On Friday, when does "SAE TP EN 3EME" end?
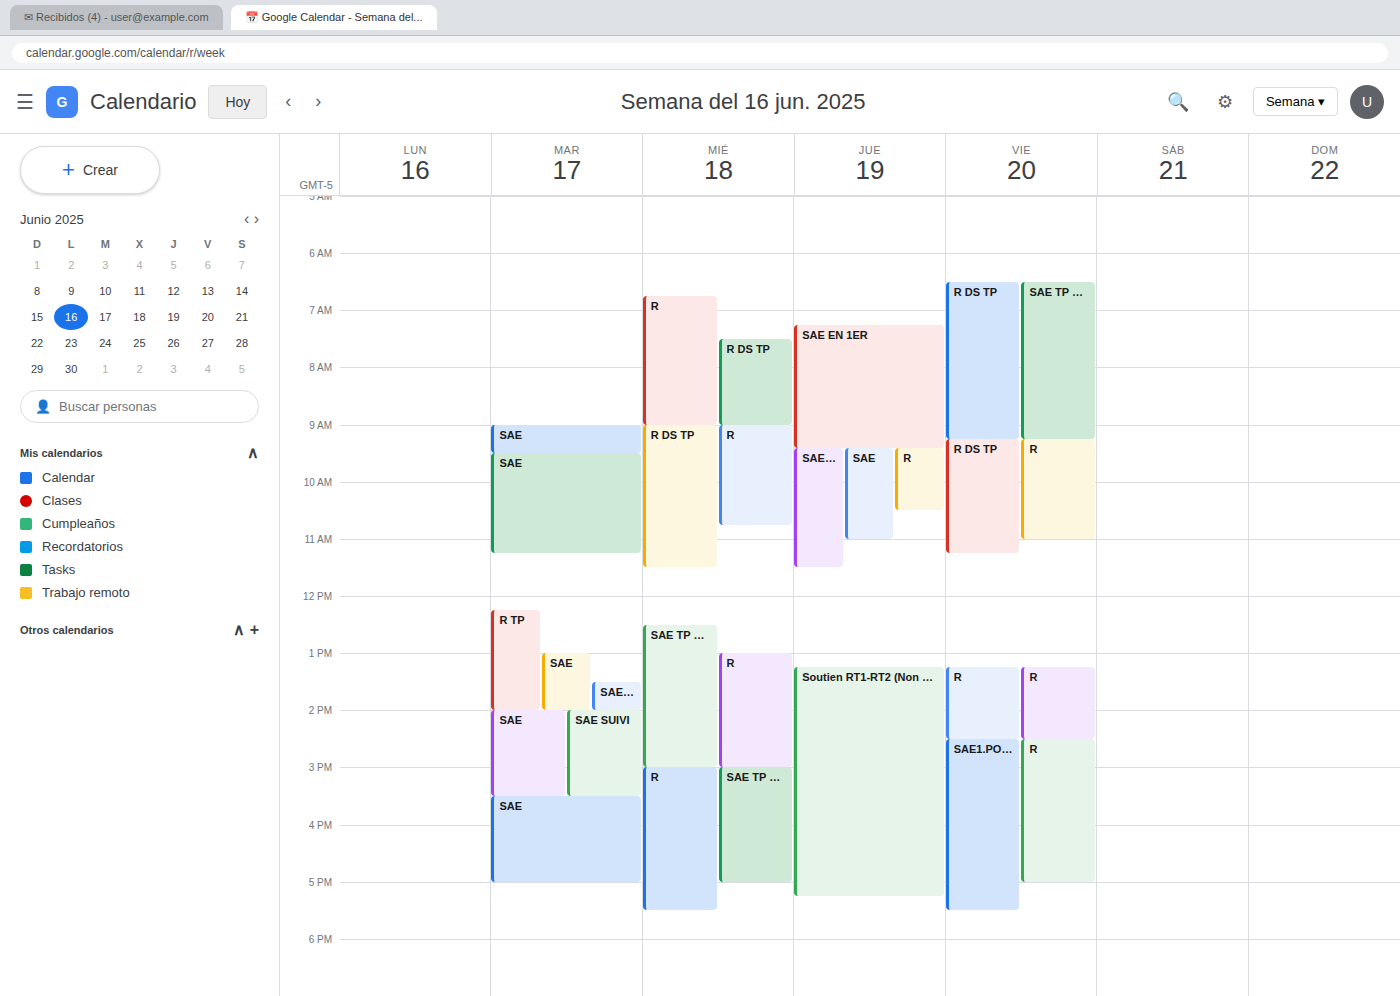
9:15 AM